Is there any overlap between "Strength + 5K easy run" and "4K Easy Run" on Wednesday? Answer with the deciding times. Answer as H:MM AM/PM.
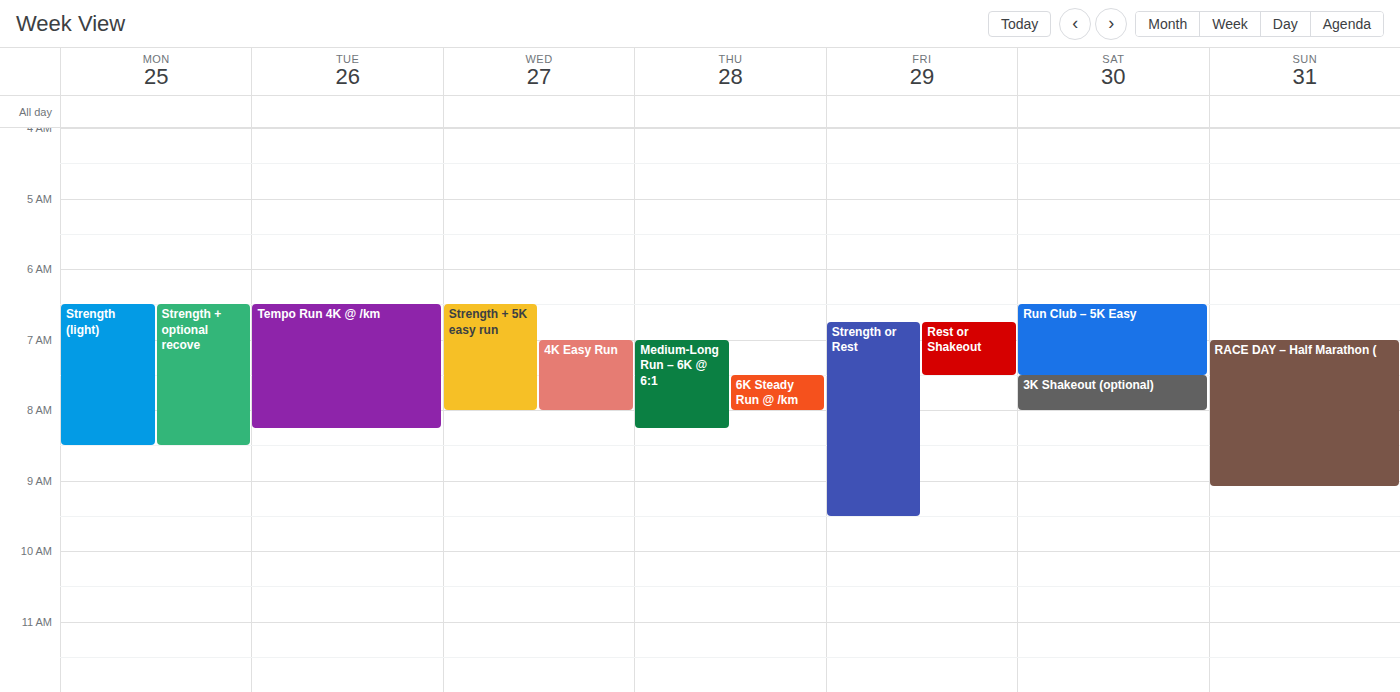
"4K Easy Run" runs 7:00 AM to 8:00 AM, inside "Strength + 5K easy run" -- they overlap.